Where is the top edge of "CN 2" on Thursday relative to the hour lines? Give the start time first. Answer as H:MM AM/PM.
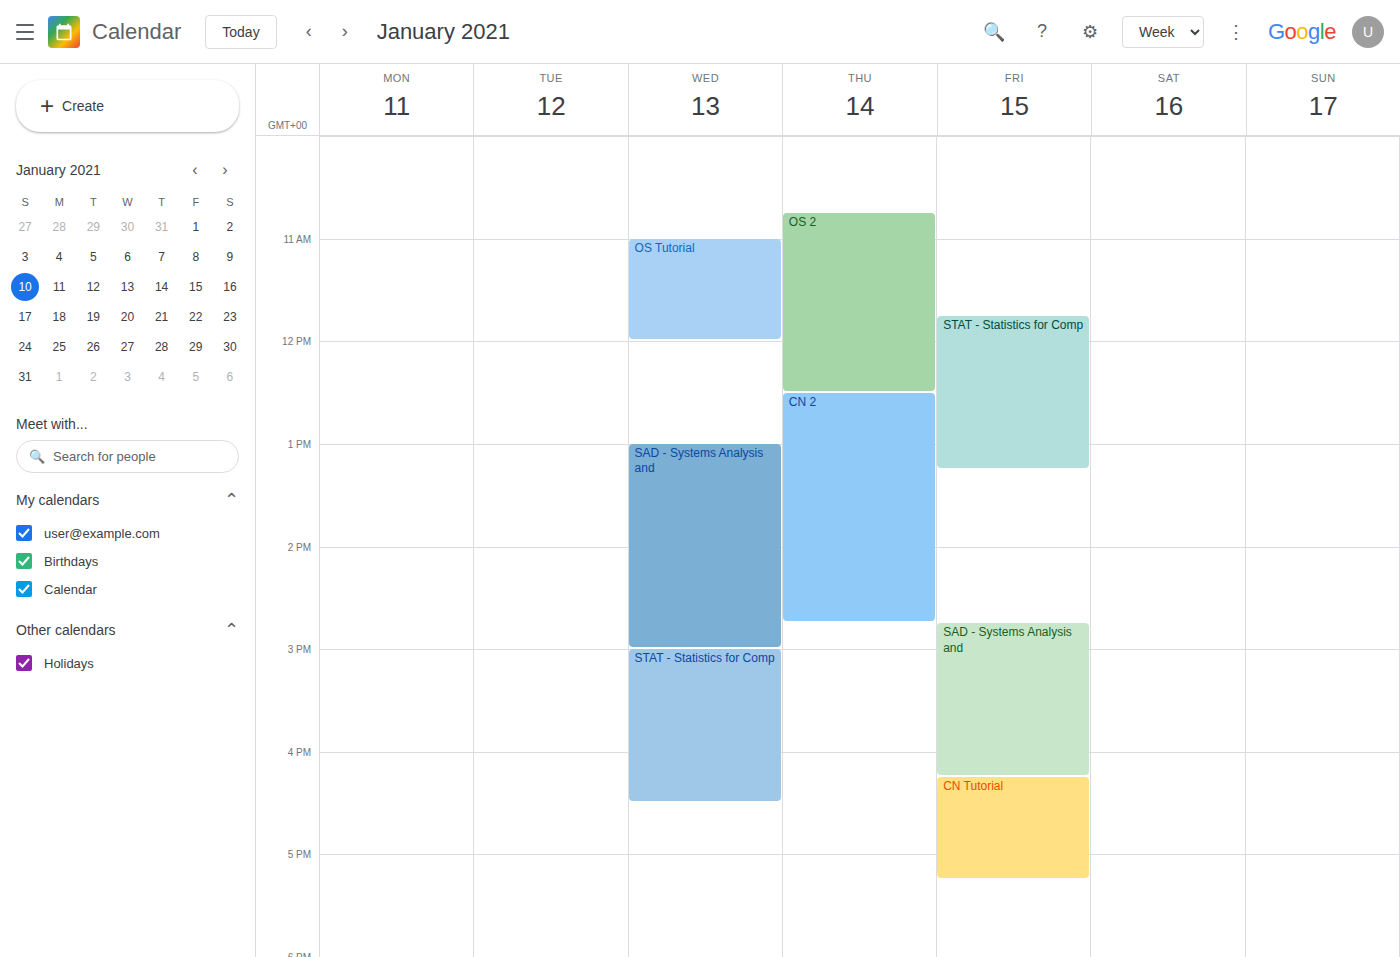
12:30 PM -- halfway between the 12 PM and 1 PM lines.